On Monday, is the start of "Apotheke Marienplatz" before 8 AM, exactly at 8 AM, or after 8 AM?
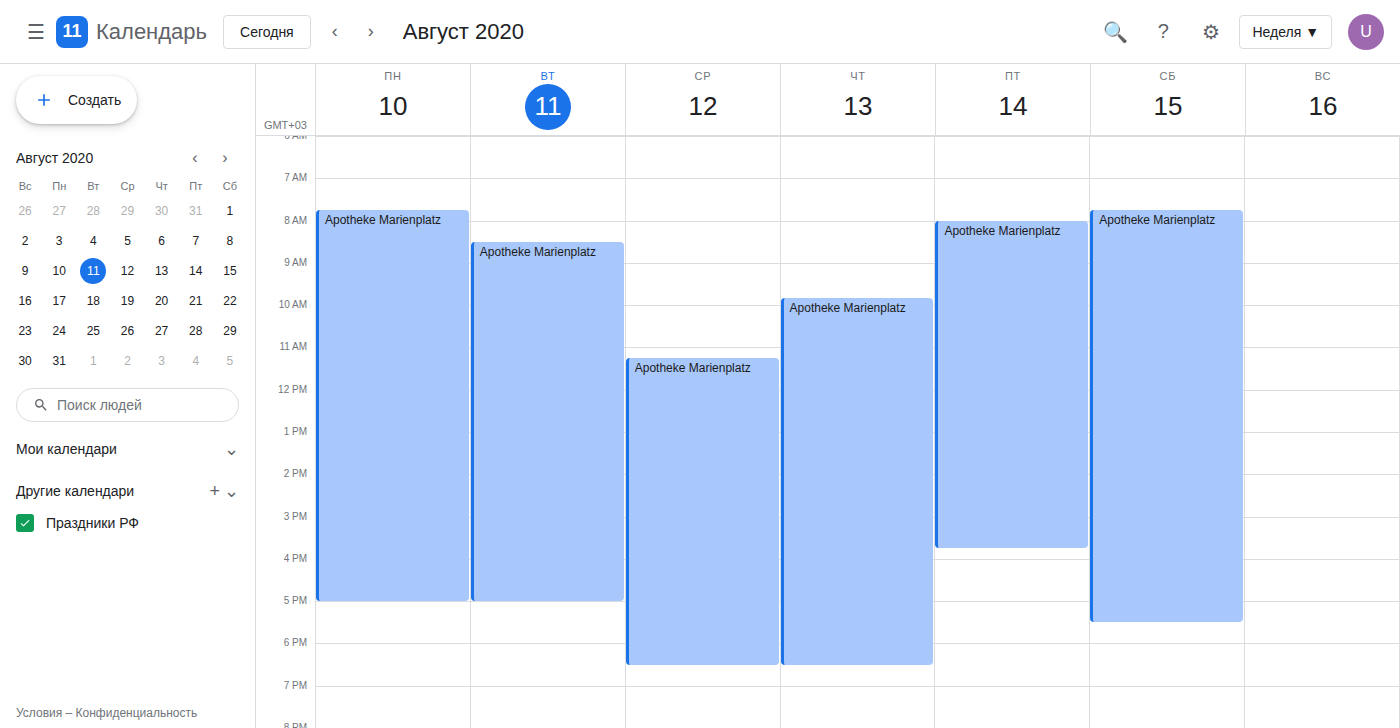
7:45 AM -- before 8 AM, 15 minutes above the 8 AM line.